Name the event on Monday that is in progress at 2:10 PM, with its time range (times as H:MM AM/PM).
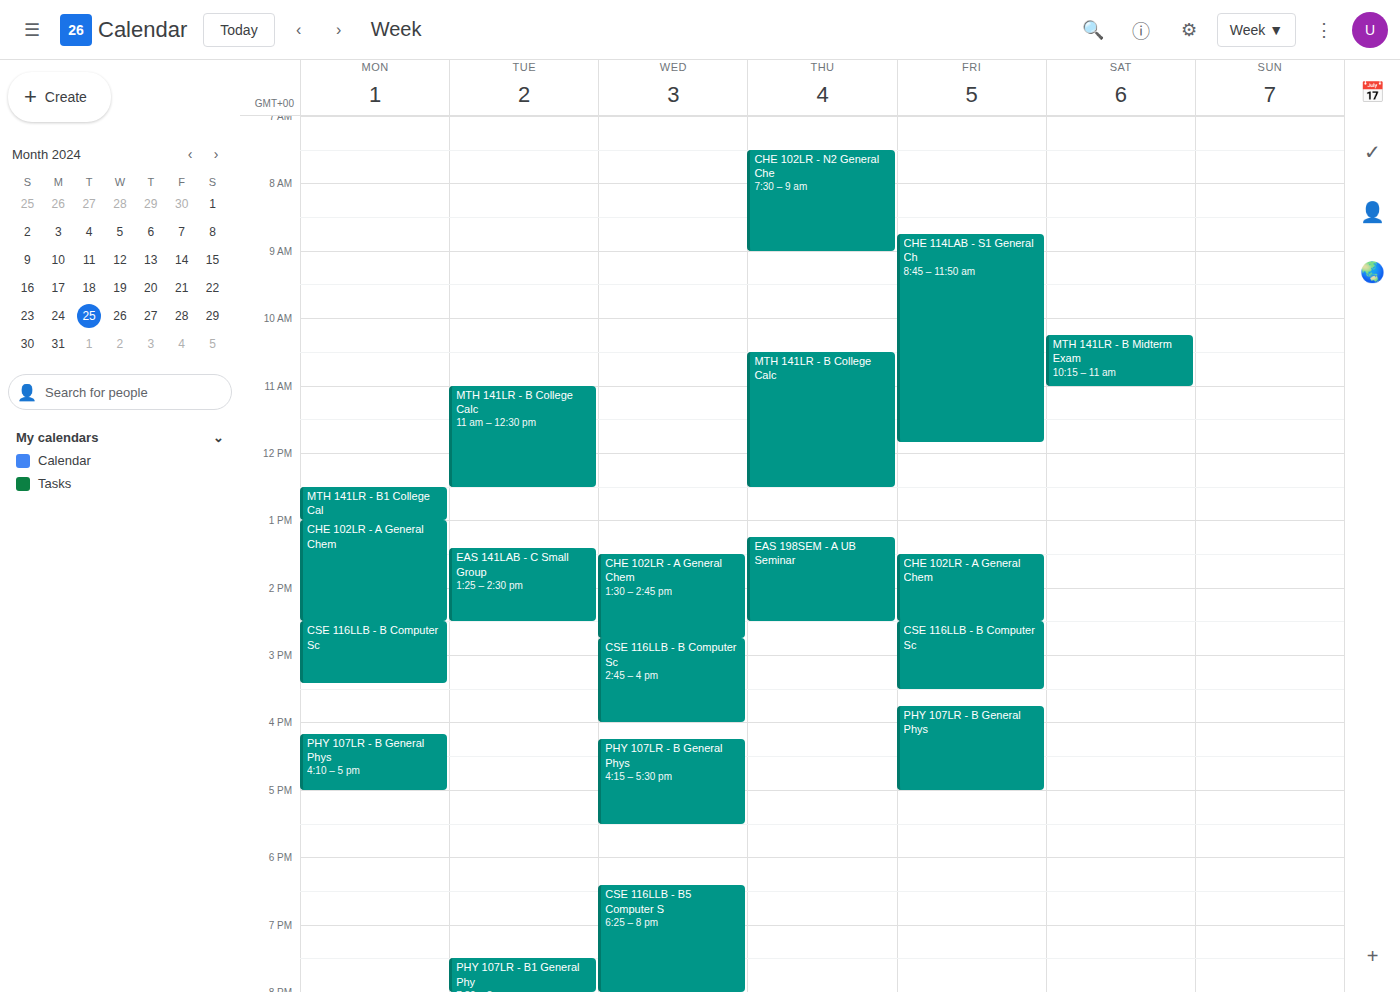
"CHE 102LR - A General Chem", 1:00 PM to 2:30 PM